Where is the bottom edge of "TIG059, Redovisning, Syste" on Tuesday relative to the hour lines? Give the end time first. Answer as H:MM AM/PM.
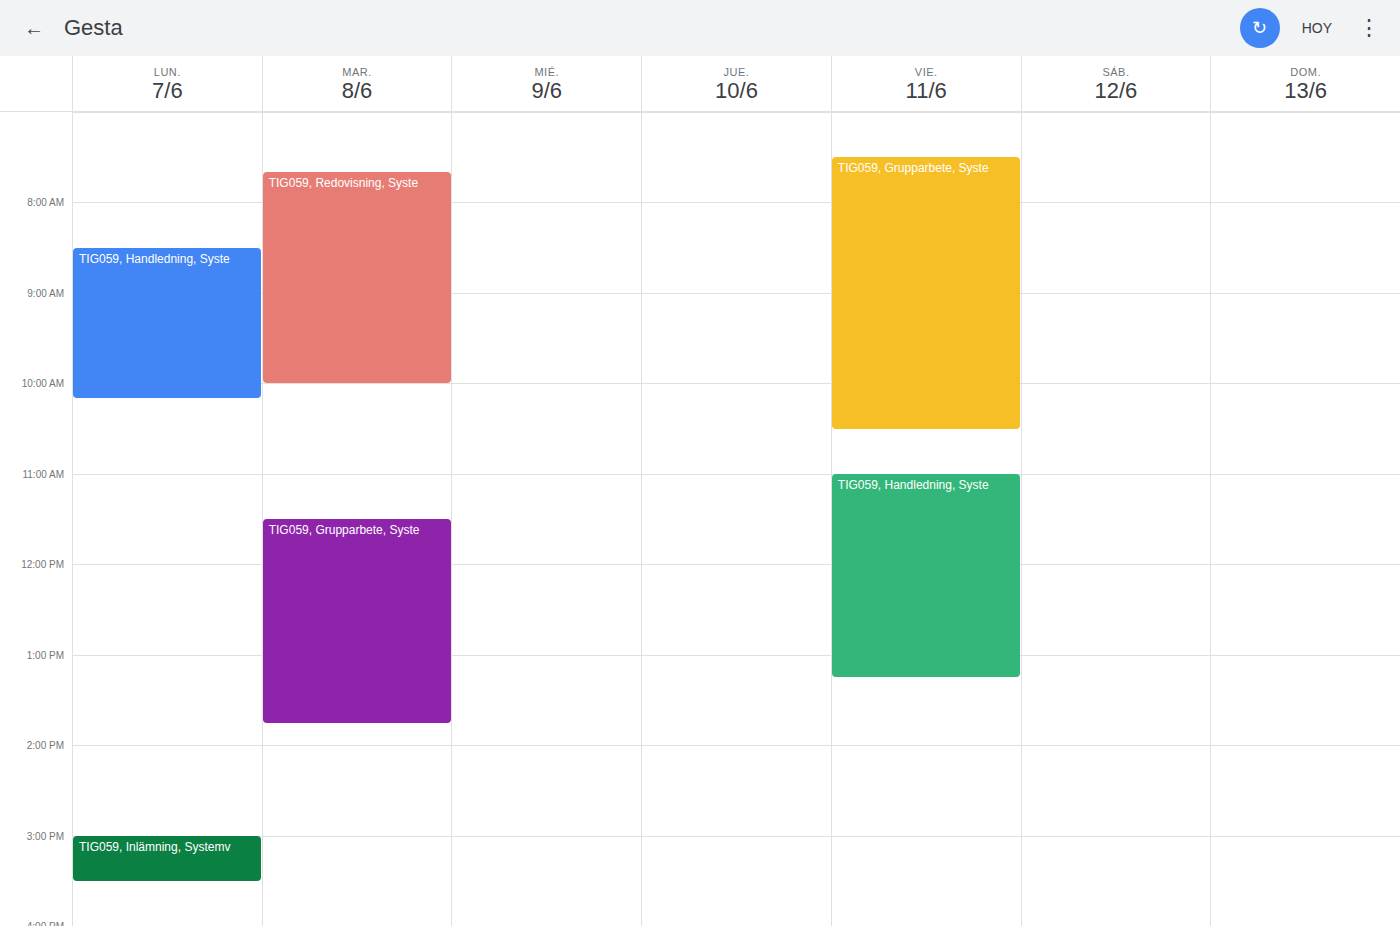
10:00 AM -- exactly on the 10 AM line.